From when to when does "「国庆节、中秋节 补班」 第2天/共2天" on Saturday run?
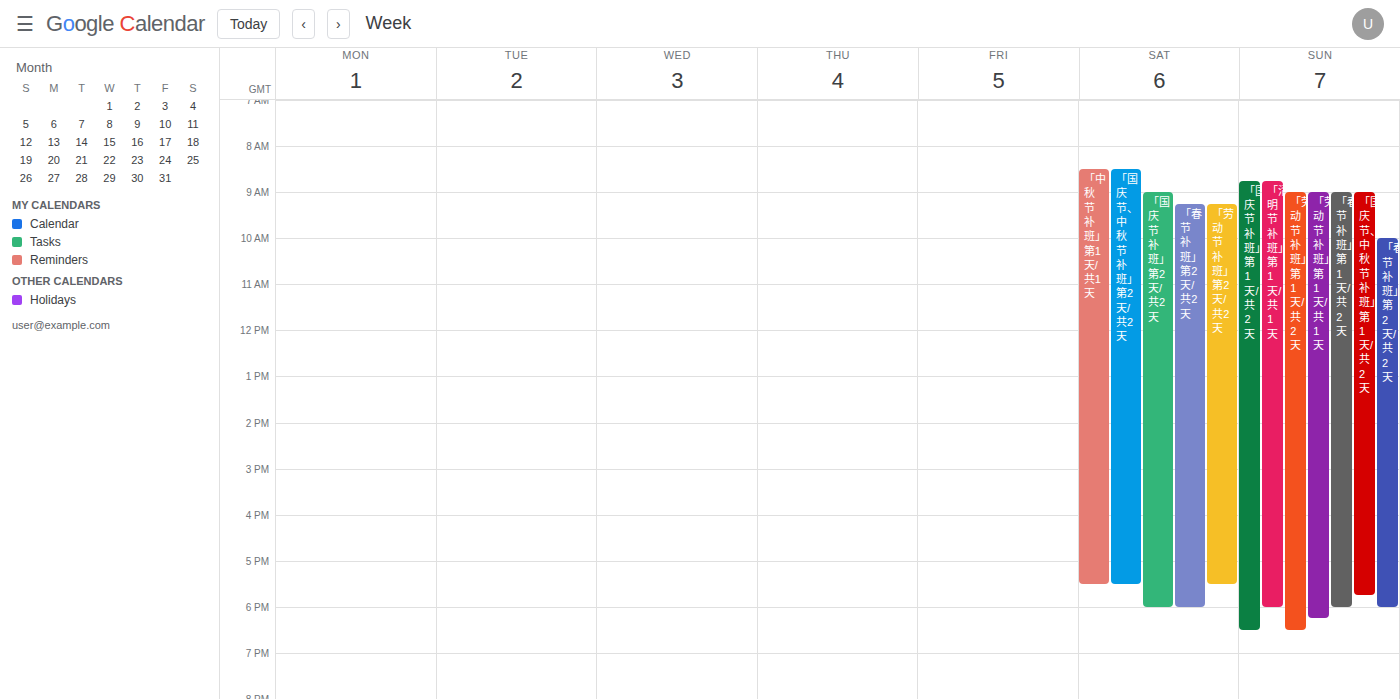
8:30 AM to 5:30 PM